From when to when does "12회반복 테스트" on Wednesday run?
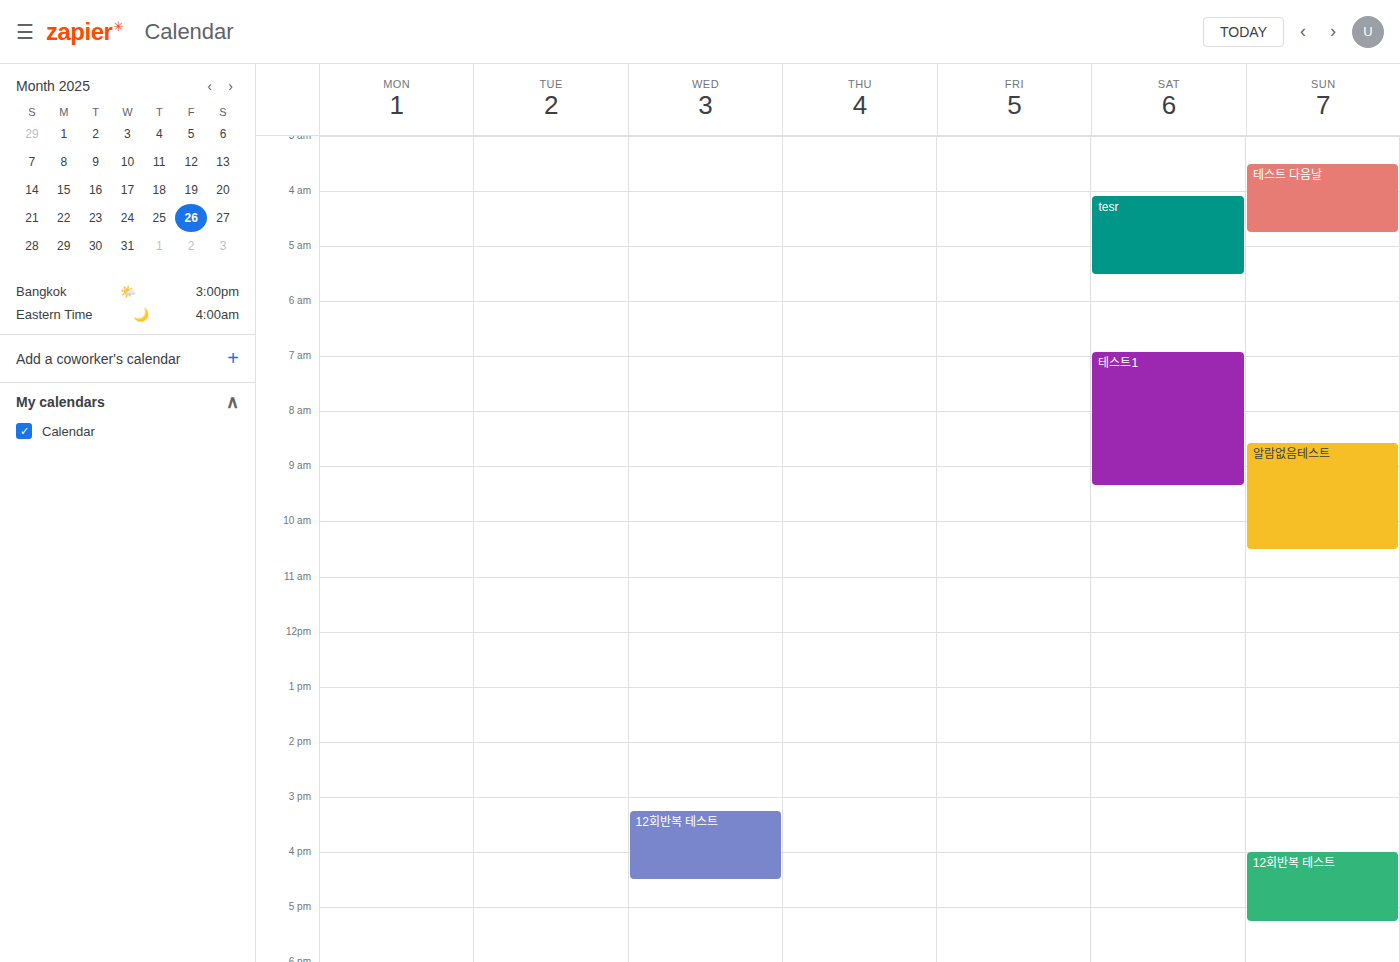
3:15 PM to 4:30 PM